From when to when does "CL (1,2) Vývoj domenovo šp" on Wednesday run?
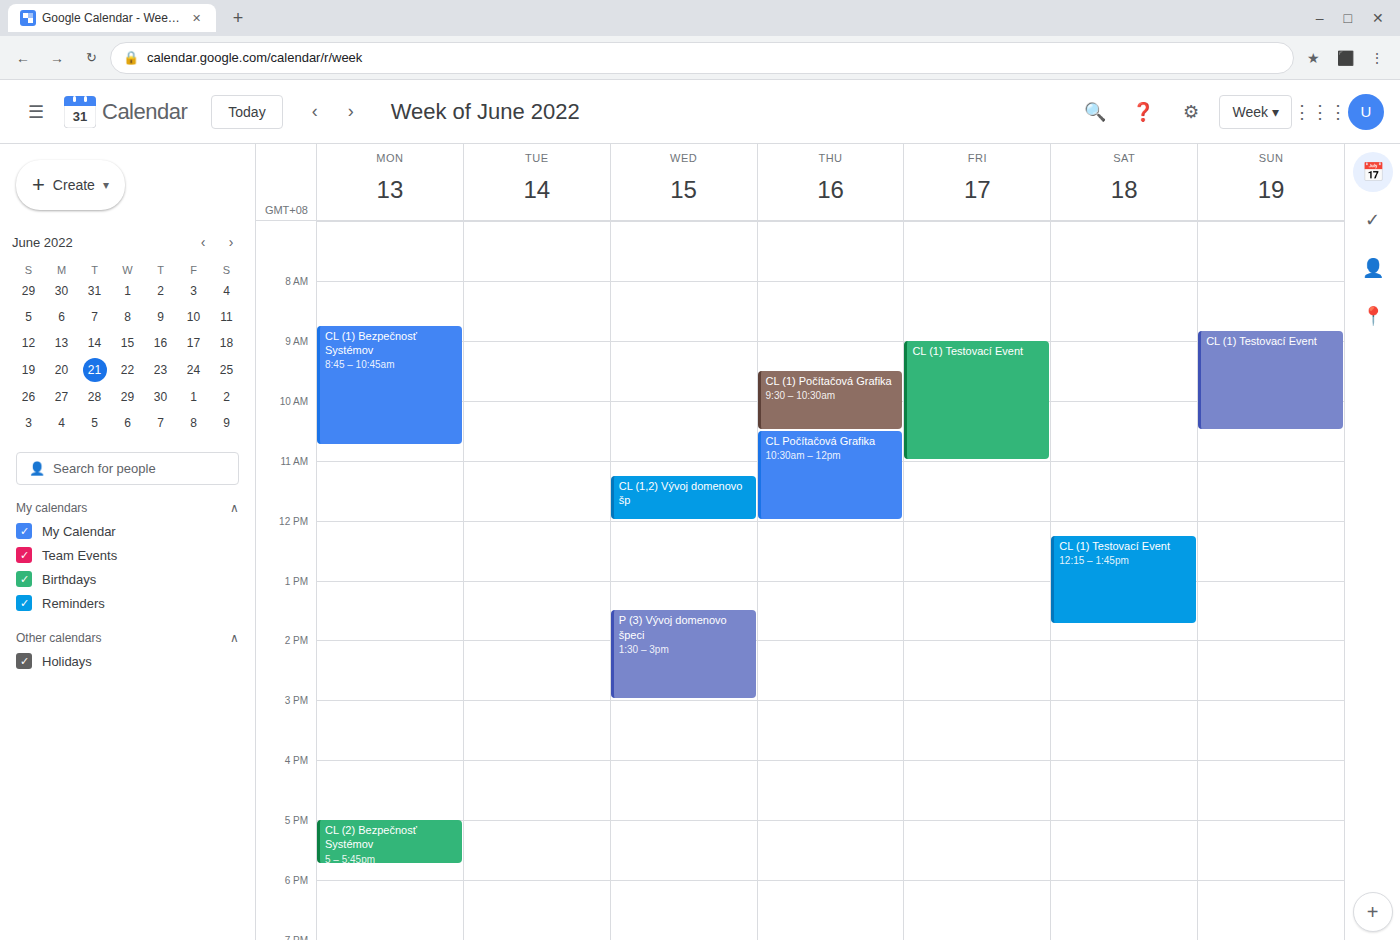
11:15 AM to 12:00 PM